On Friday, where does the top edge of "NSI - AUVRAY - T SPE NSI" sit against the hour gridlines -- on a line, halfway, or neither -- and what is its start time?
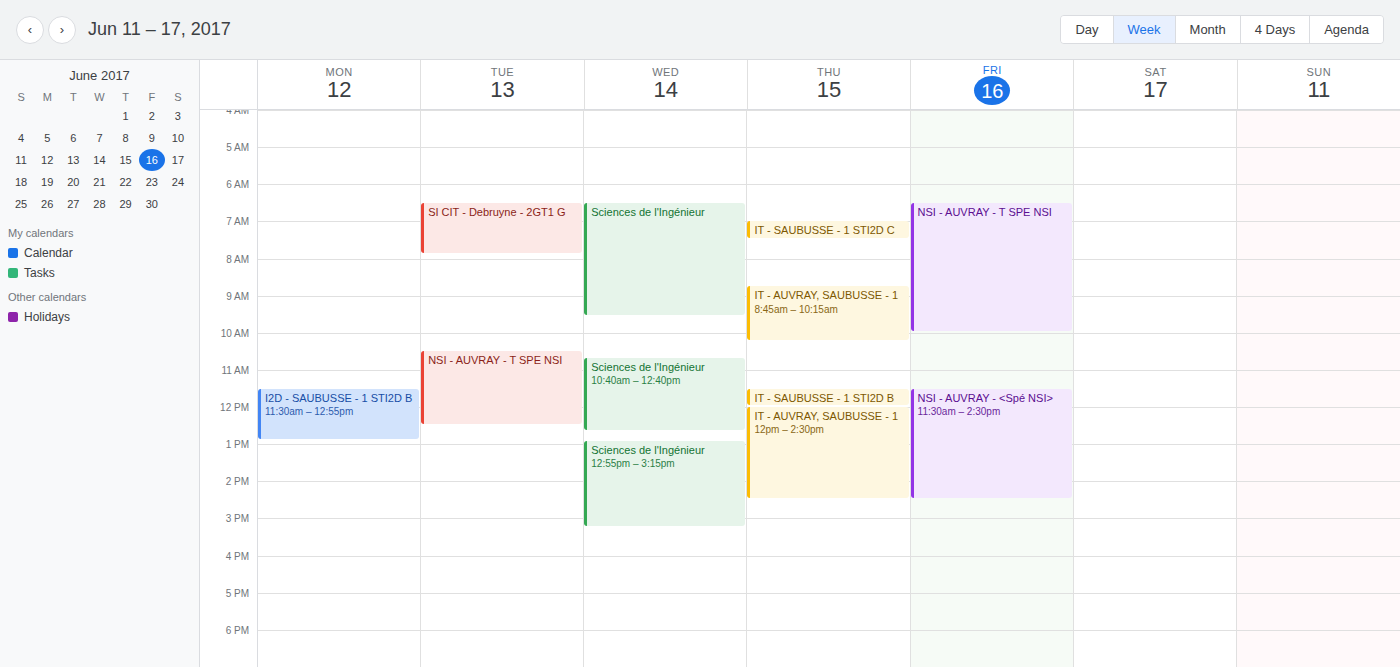
6:30 AM -- halfway between the 6 AM and 7 AM lines.